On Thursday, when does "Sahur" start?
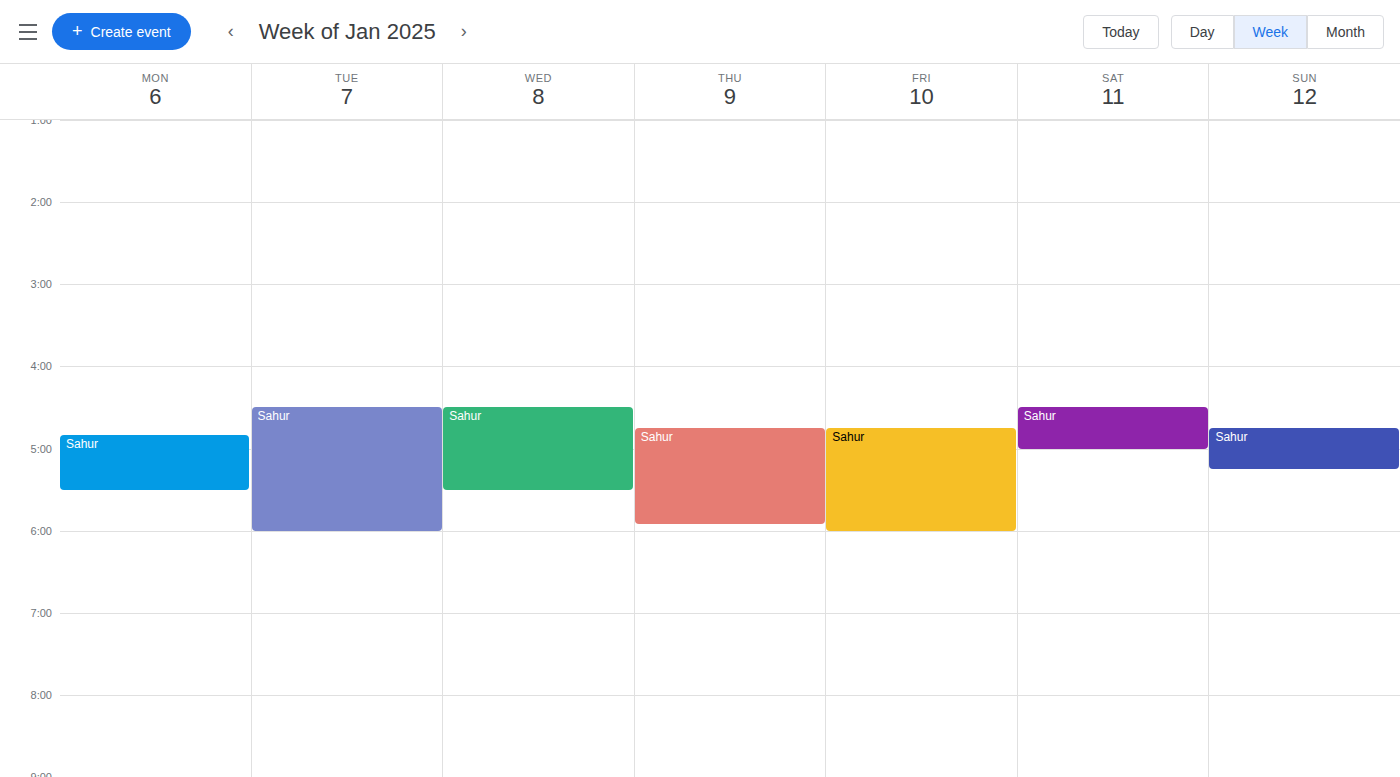
4:45 AM